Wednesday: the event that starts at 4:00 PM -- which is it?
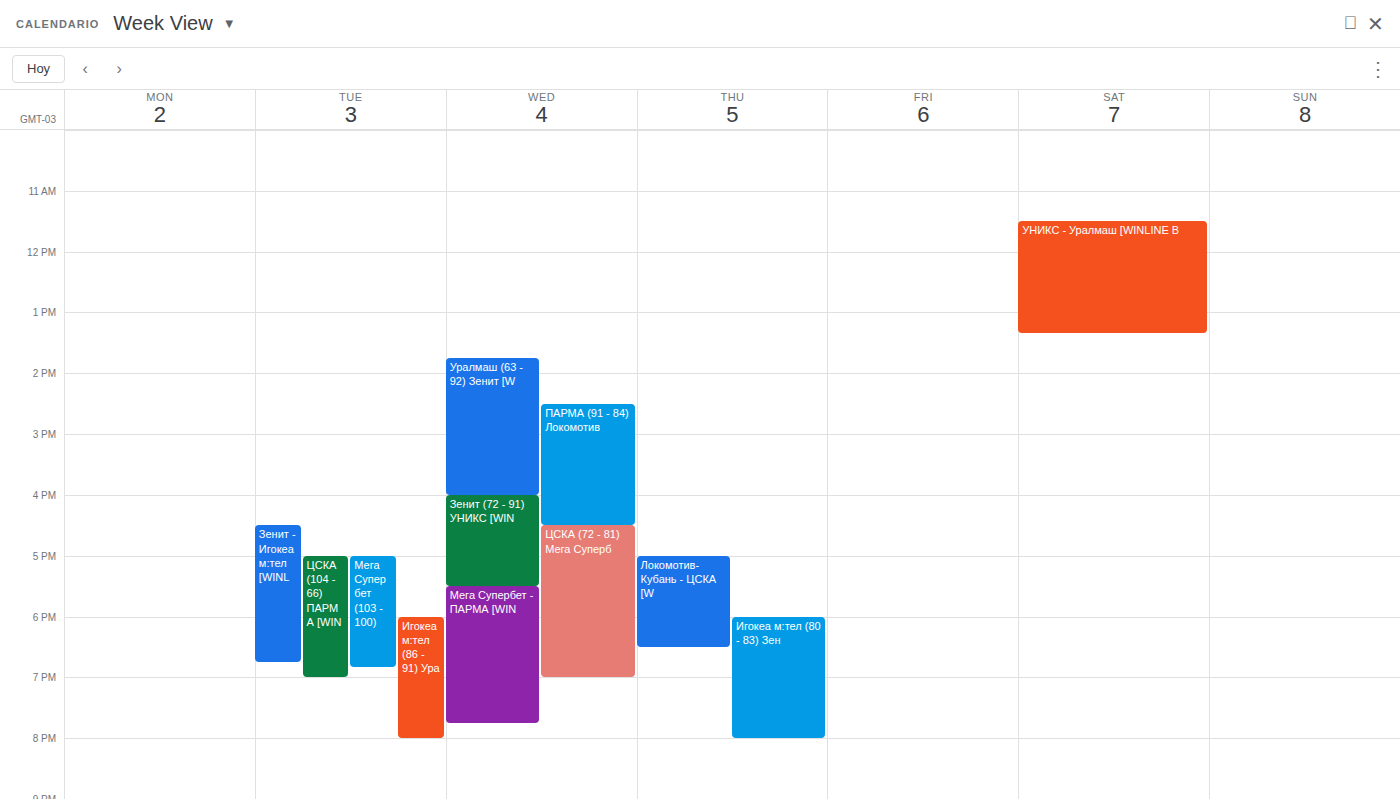
"Зенит (72 - 91) УНИКС [WIN"